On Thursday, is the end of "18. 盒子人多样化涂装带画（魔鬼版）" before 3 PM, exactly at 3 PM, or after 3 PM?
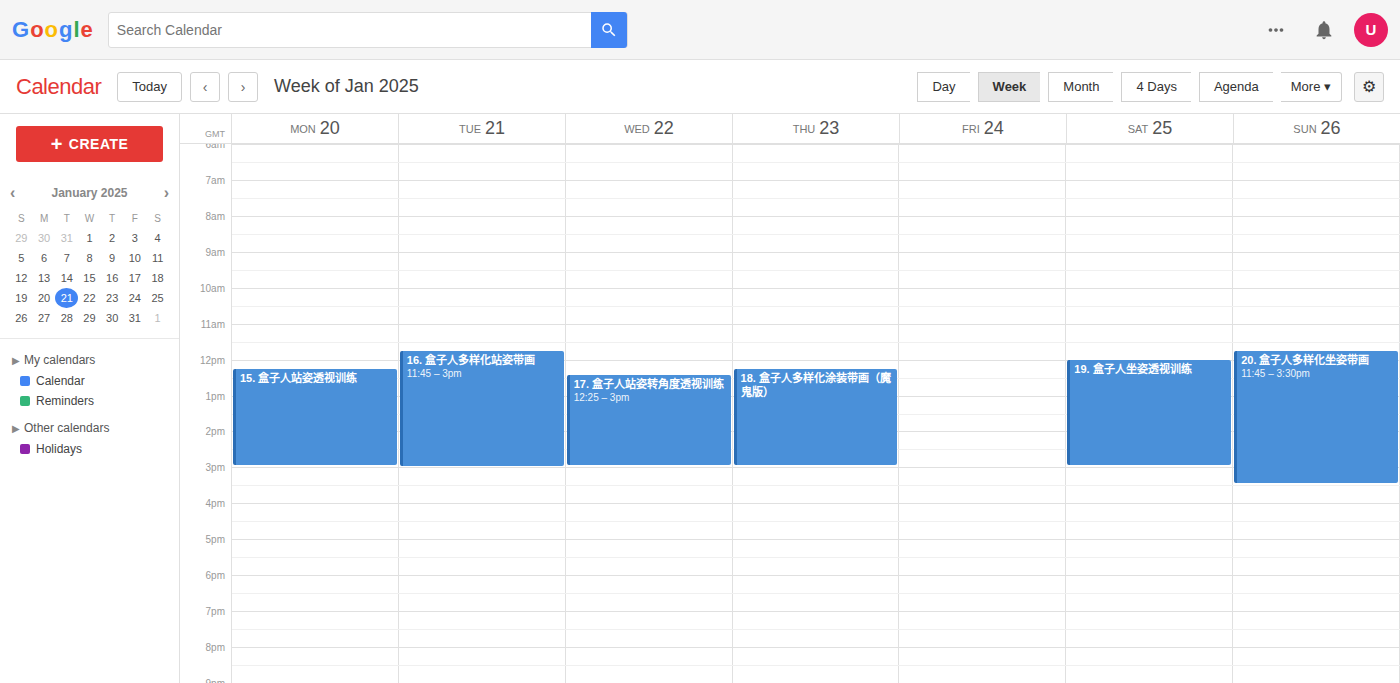
3:00 PM -- exactly at 3 PM, on the 3 PM line.